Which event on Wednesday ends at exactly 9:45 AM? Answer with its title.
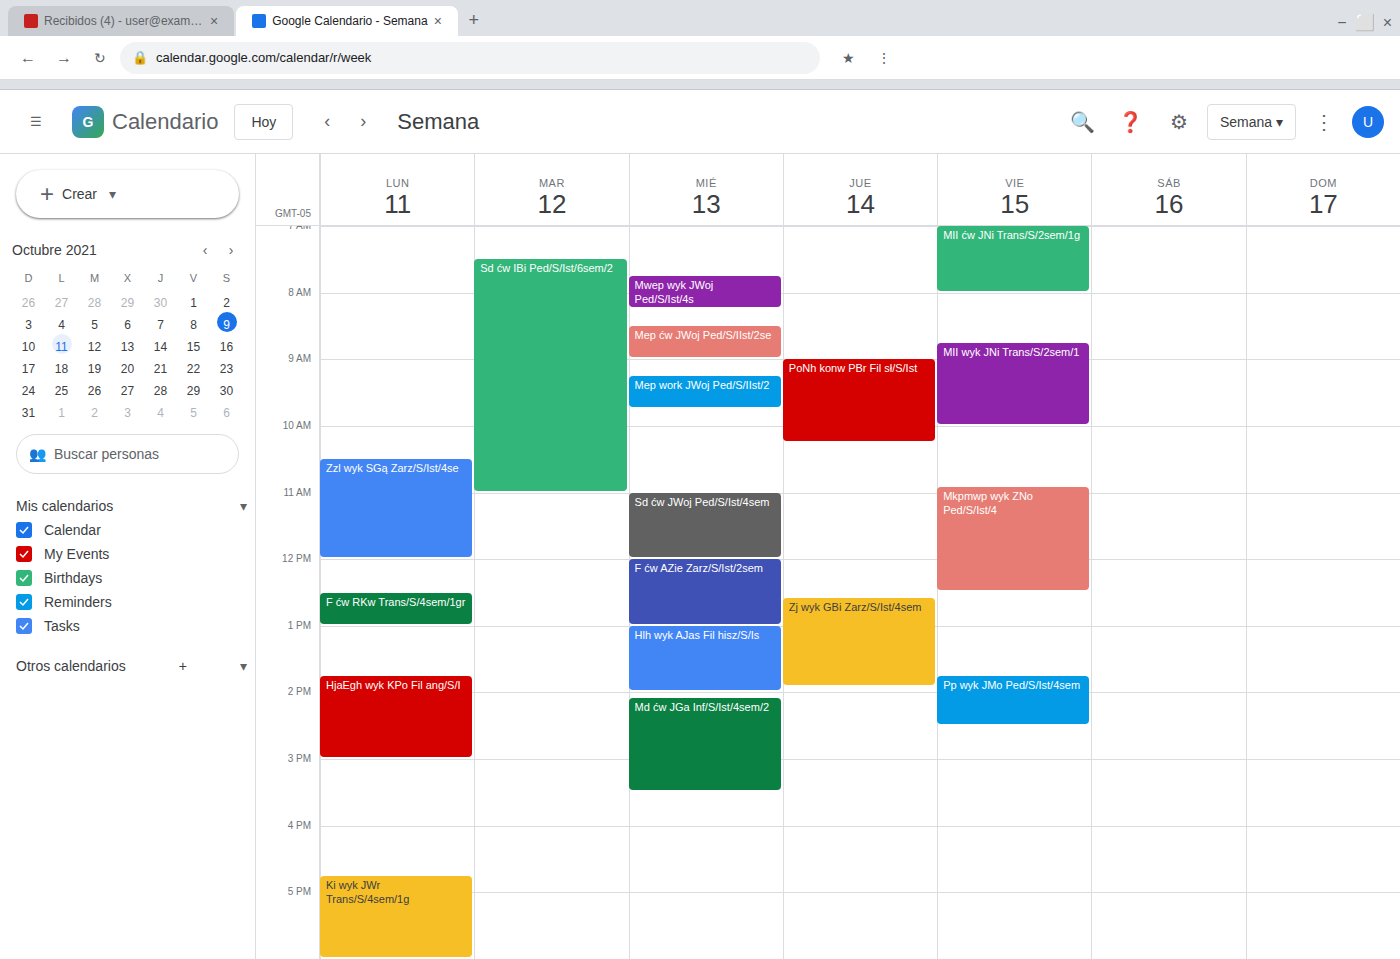
"Mep work JWoj Ped/S/IIst/2"